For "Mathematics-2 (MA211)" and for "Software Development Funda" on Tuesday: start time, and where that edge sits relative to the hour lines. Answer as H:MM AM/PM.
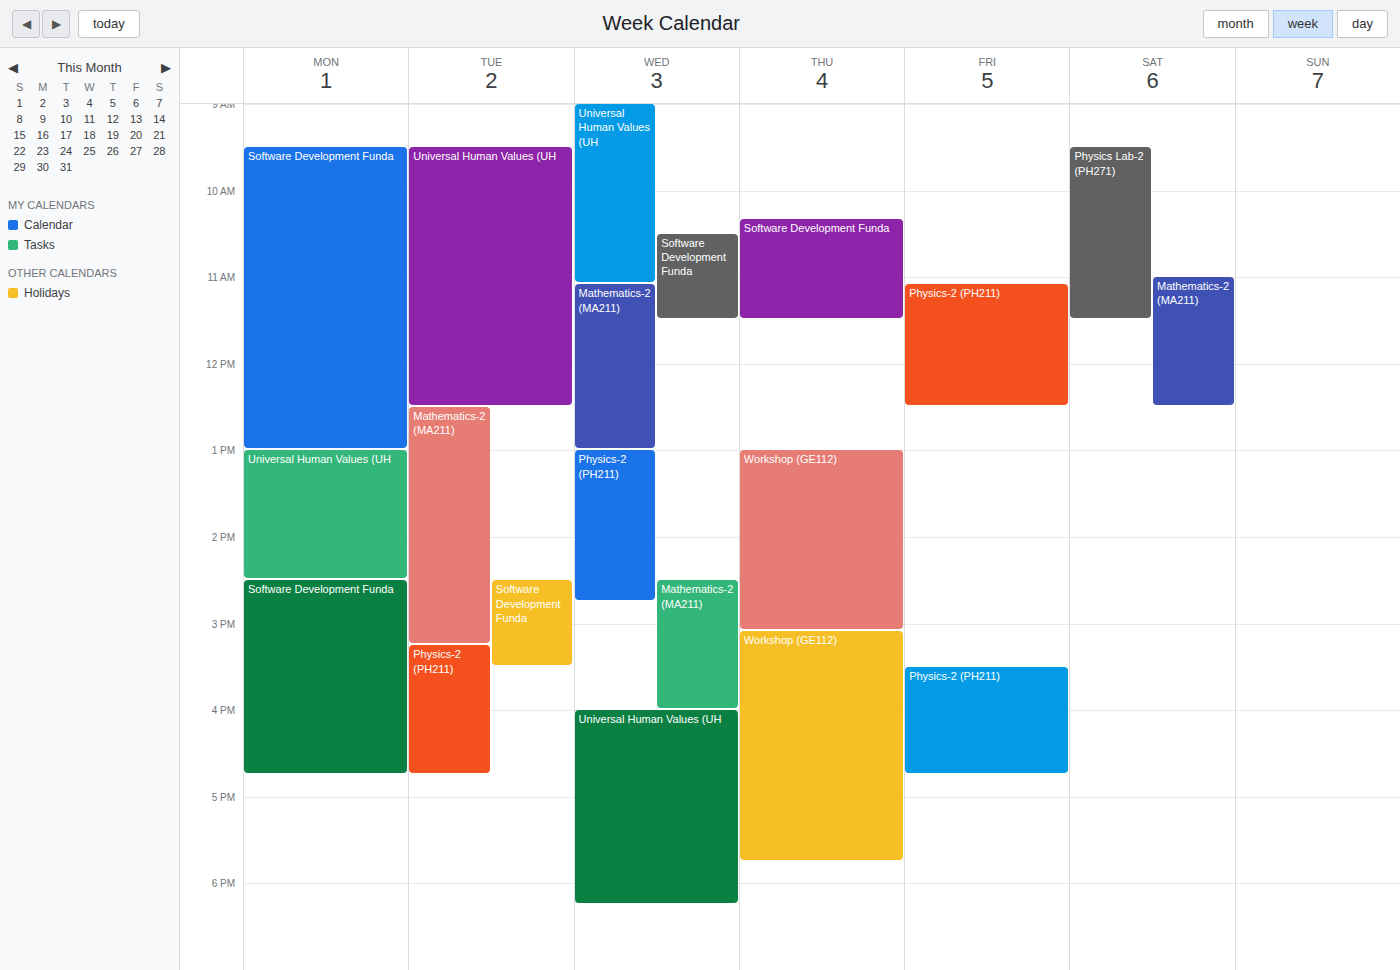
"Mathematics-2 (MA211)": 12:30 PM, halfway between the 12 PM and 1 PM lines. "Software Development Funda": 2:30 PM, halfway between the 2 PM and 3 PM lines.